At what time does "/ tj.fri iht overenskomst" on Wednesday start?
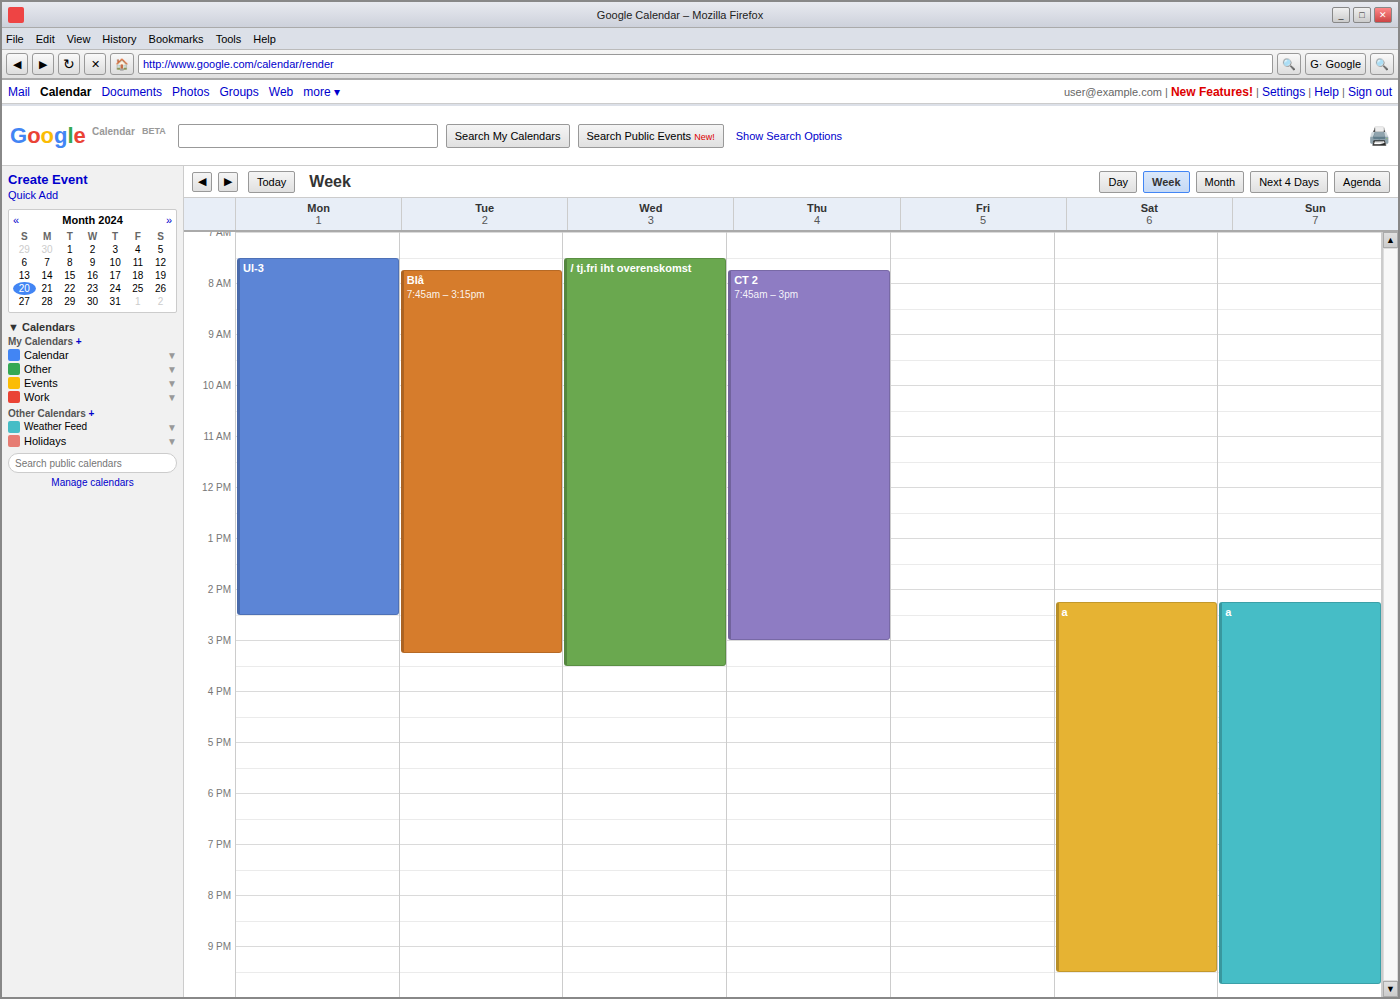
7:30 AM